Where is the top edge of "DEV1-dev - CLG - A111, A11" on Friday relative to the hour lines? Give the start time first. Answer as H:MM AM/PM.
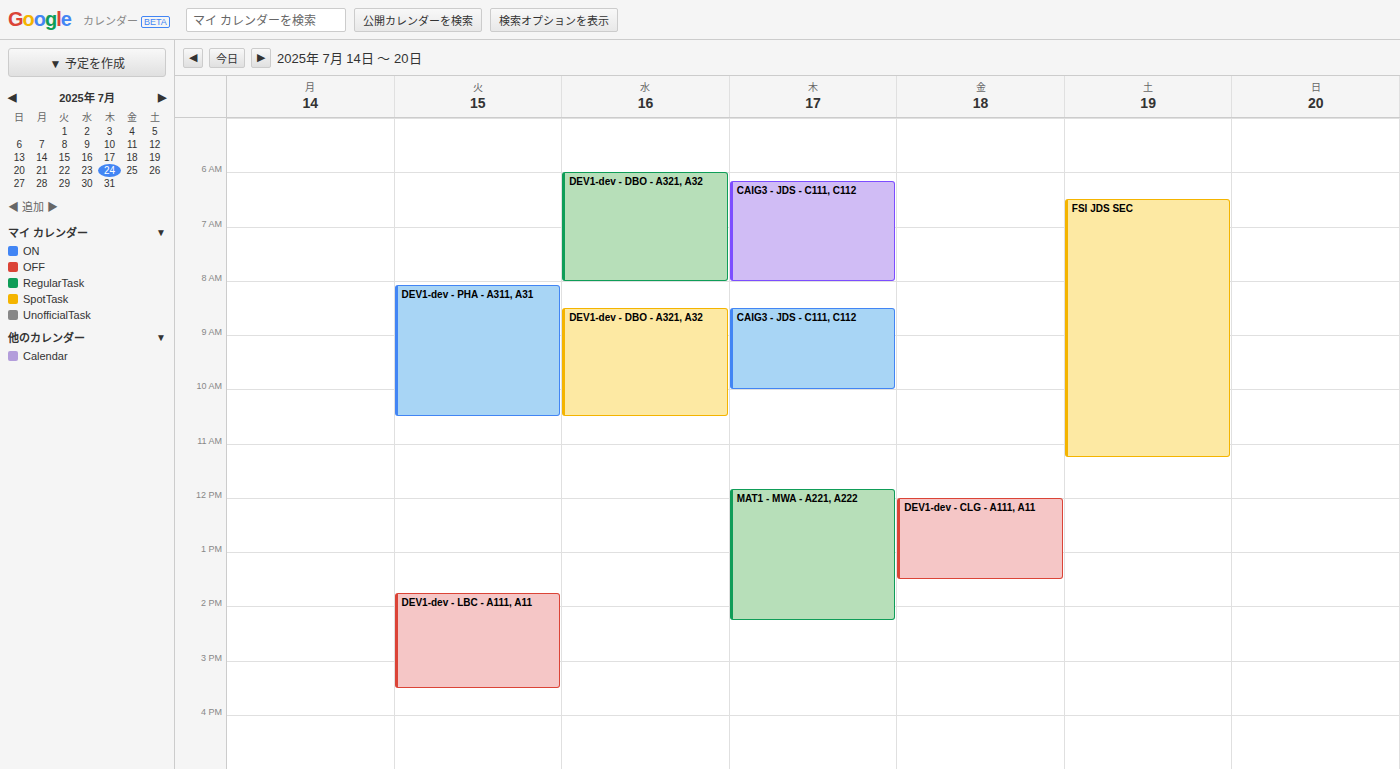
12:00 PM -- exactly on the 12 PM line.